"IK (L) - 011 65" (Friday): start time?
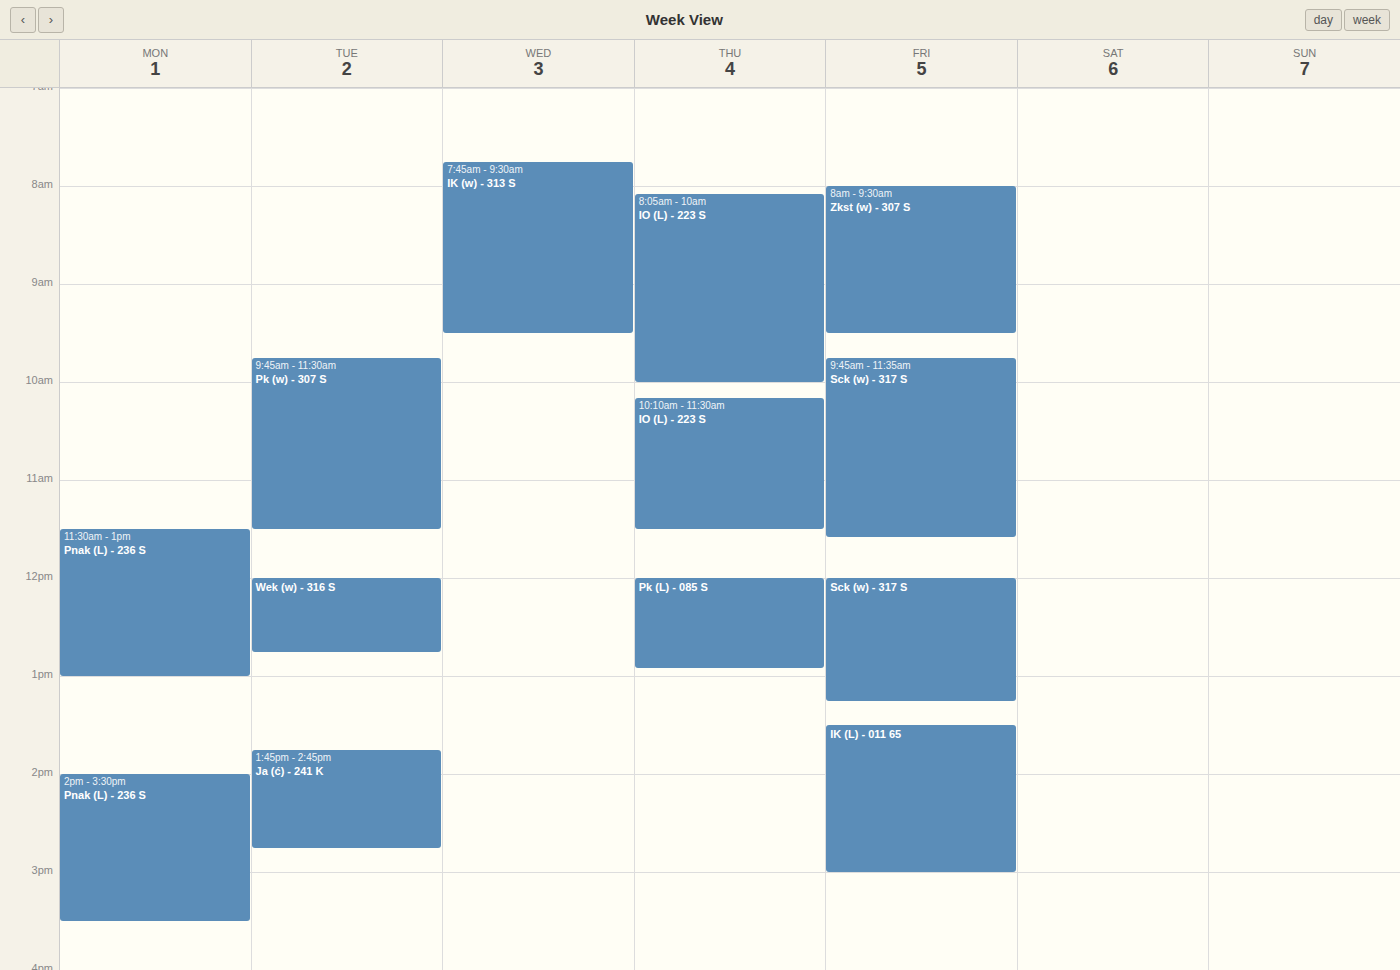
13:30